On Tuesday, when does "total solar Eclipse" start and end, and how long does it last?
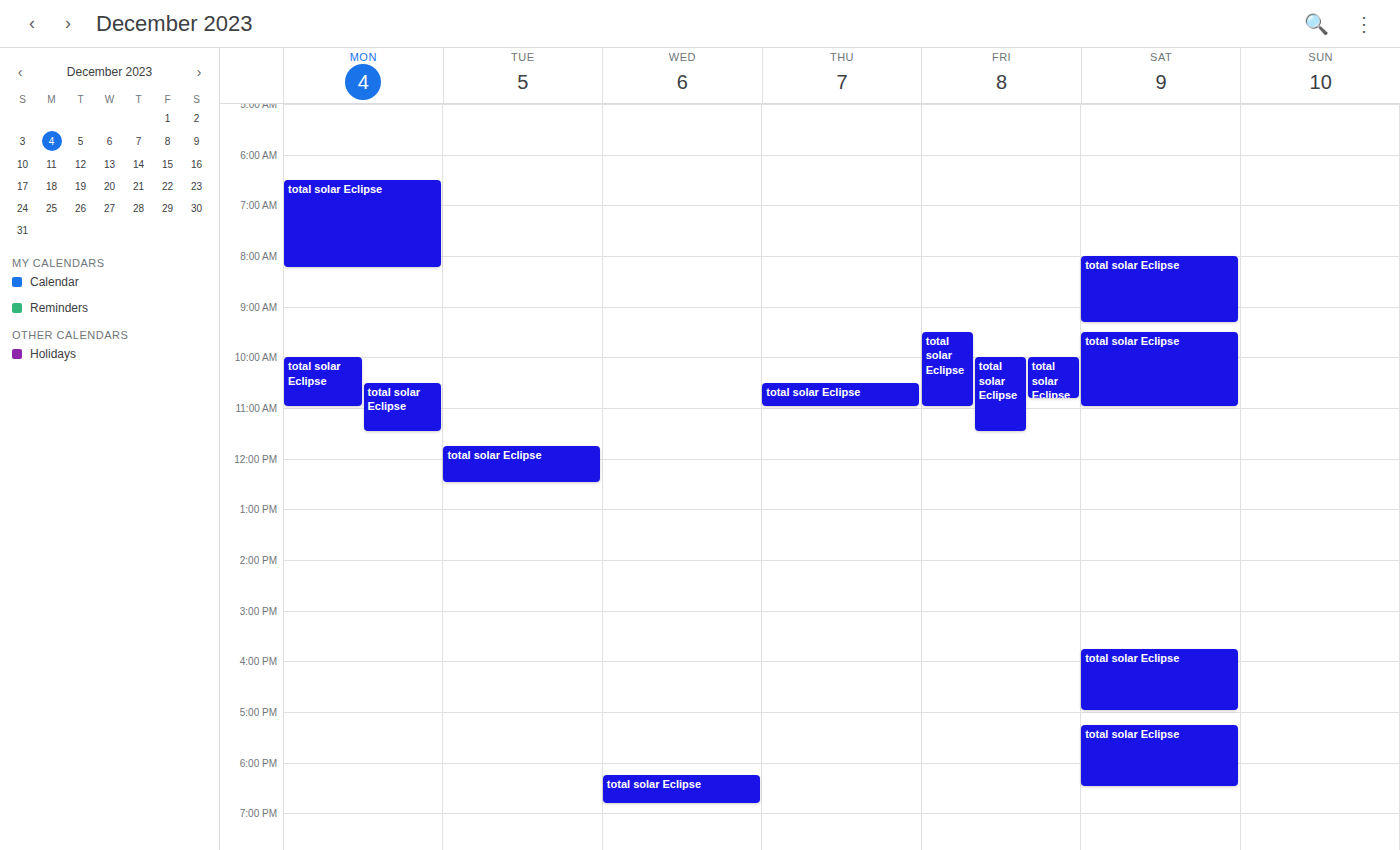
11:45 AM to 12:30 PM, 45 minutes